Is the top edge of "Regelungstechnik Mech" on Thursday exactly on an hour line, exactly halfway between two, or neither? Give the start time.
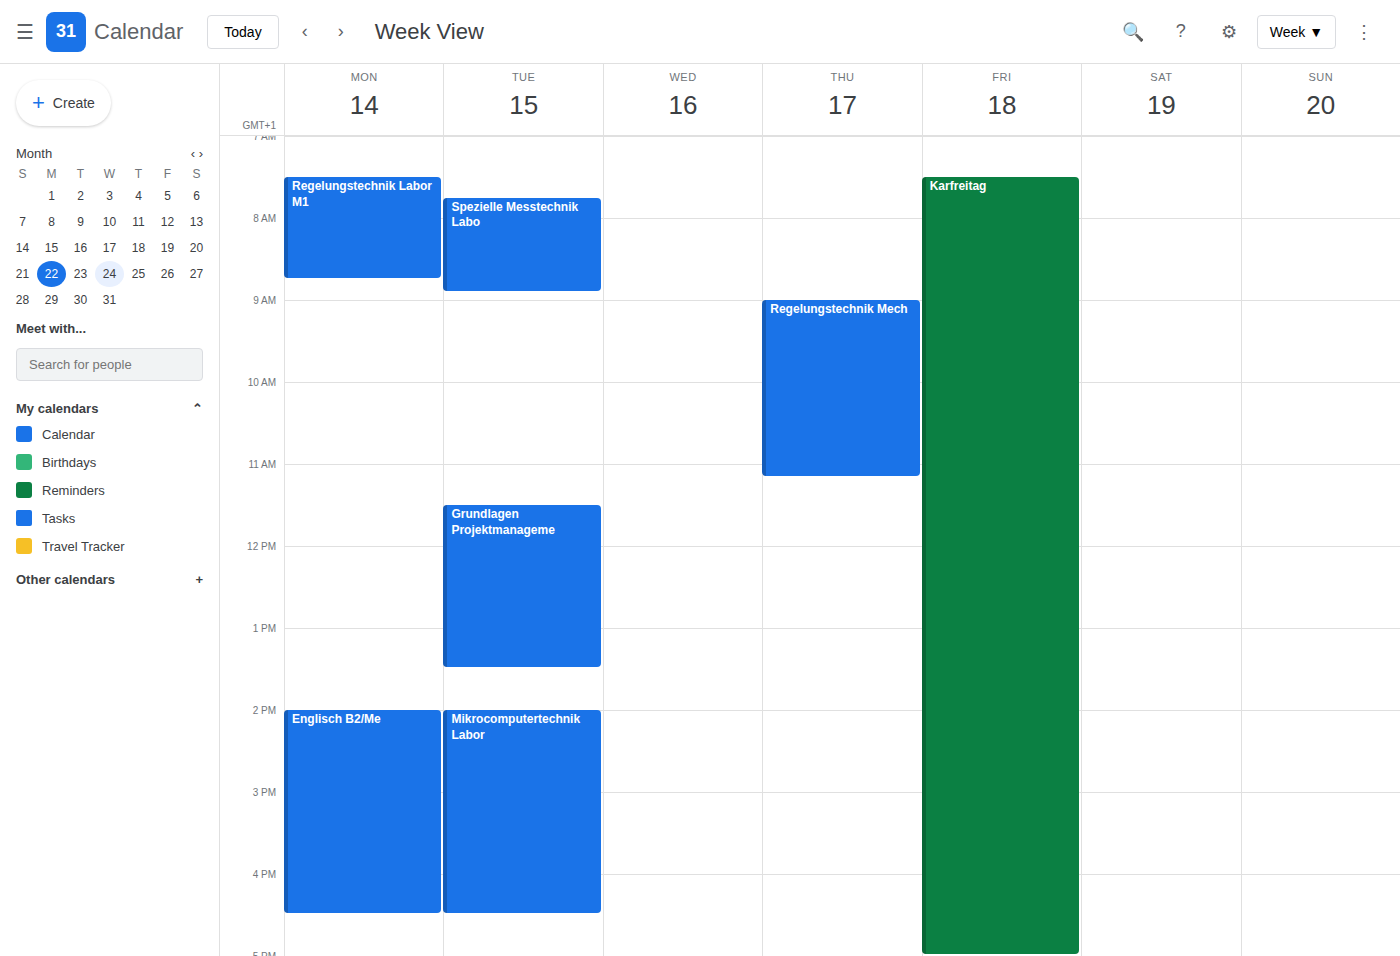
09:00 -- exactly on the 09:00 line.